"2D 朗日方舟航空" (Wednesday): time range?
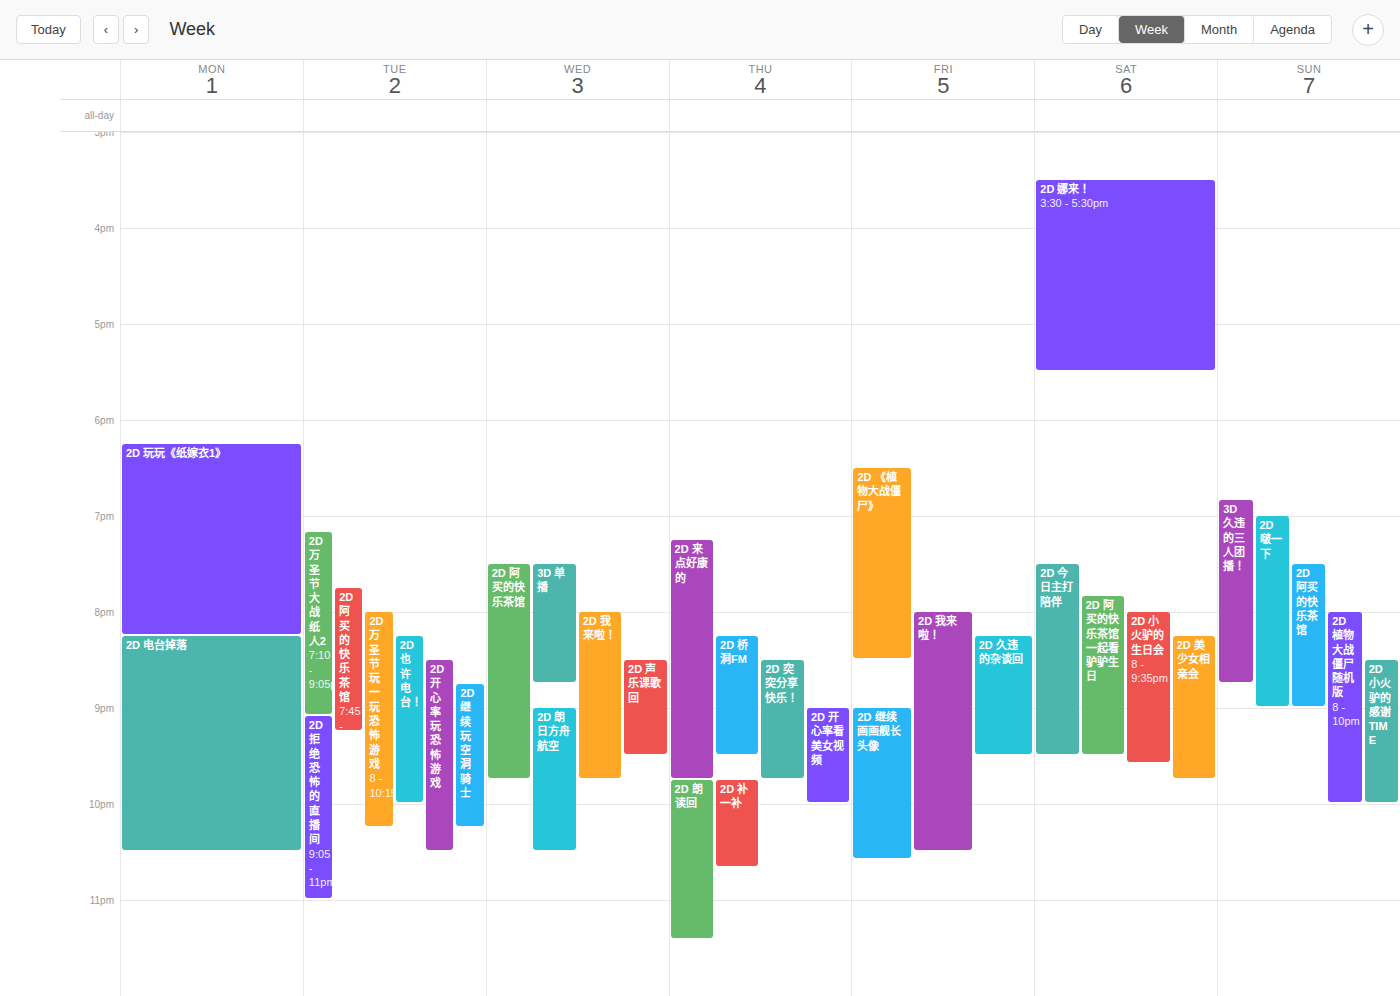
9:00 PM to 10:30 PM